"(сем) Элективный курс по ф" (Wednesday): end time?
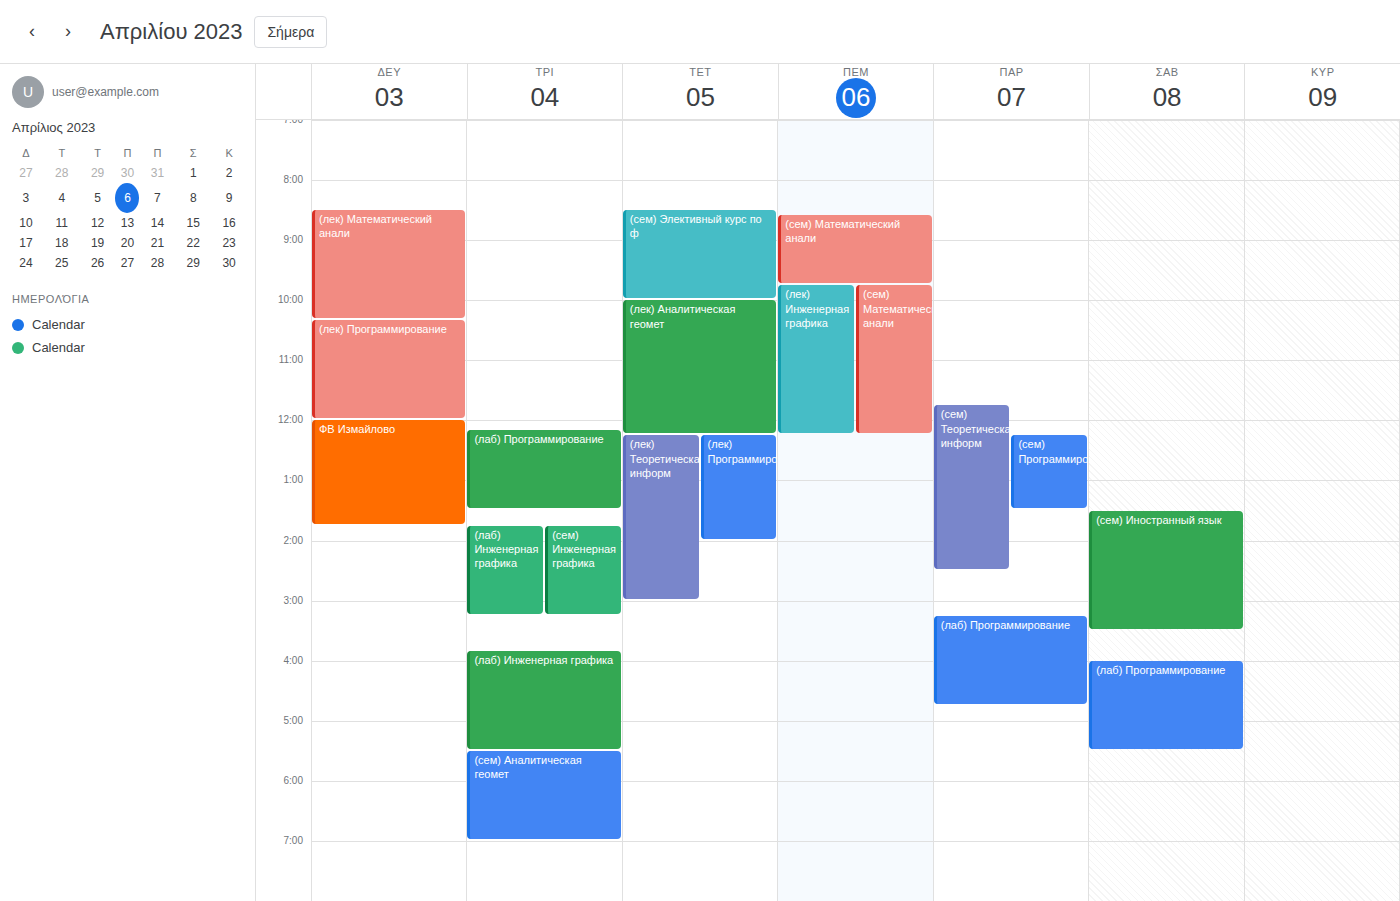
10:00 AM